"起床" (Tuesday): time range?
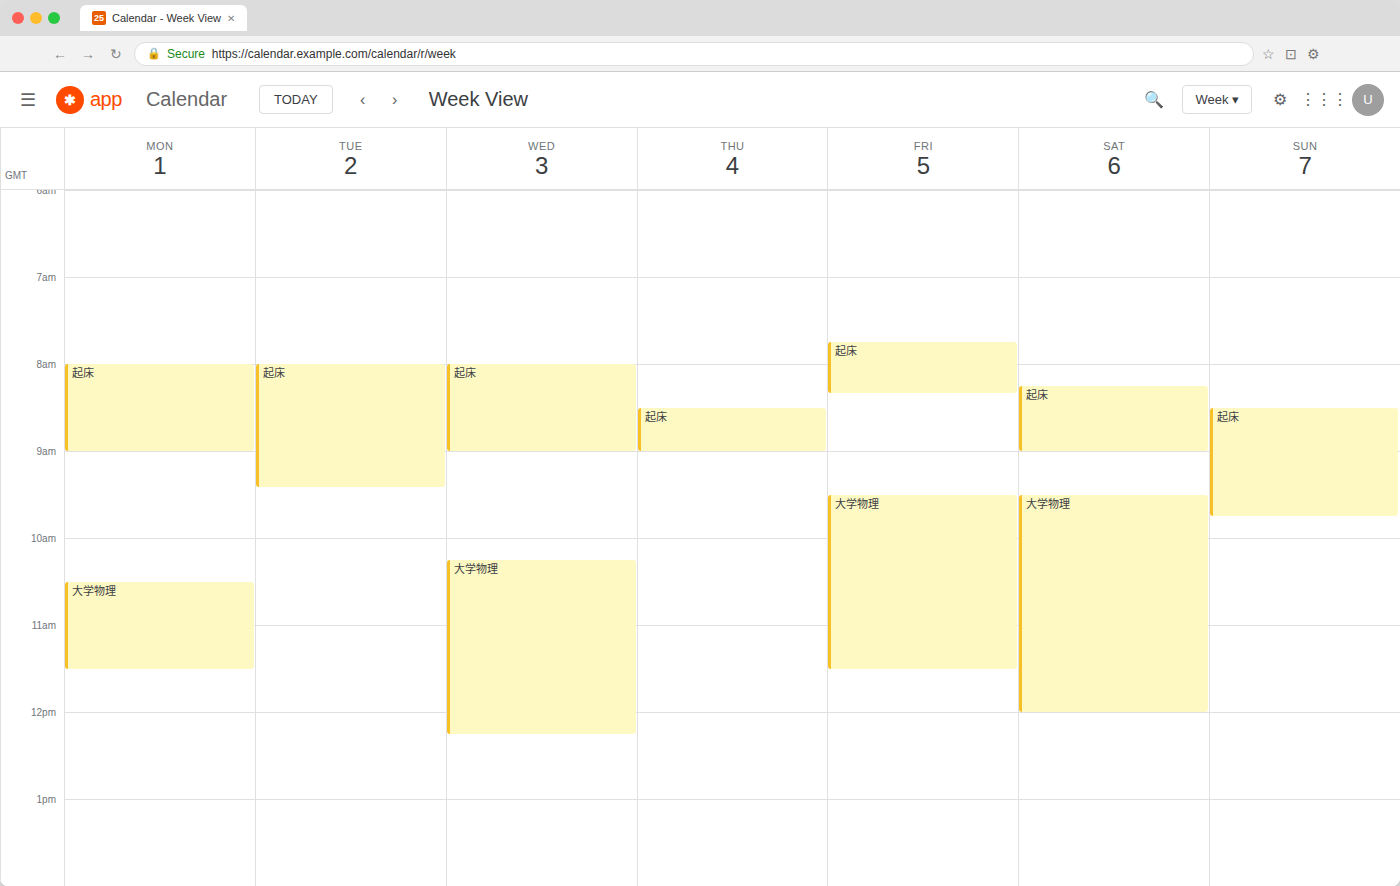
8:00 AM to 9:25 AM